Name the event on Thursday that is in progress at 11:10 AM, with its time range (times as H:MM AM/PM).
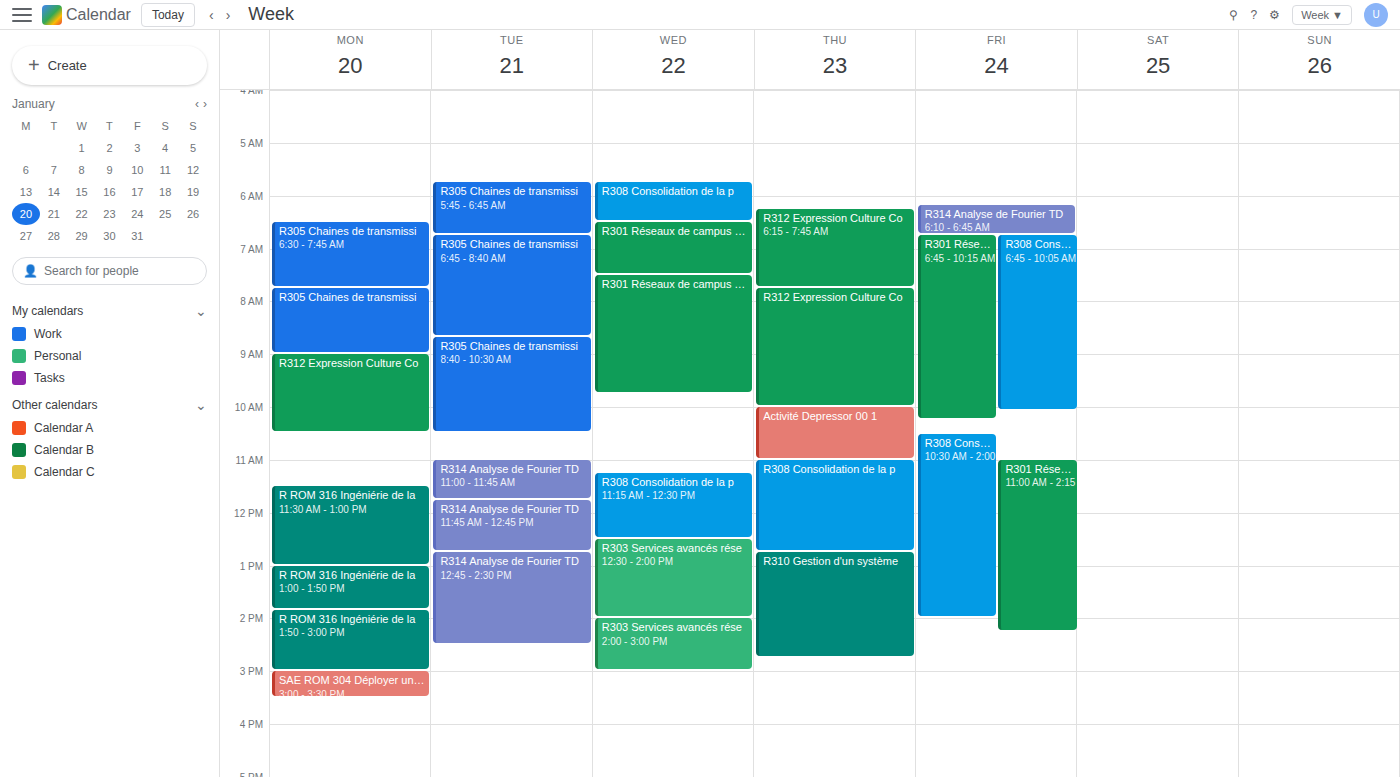
"R308 Consolidation de la p", 11:00 AM to 12:45 PM